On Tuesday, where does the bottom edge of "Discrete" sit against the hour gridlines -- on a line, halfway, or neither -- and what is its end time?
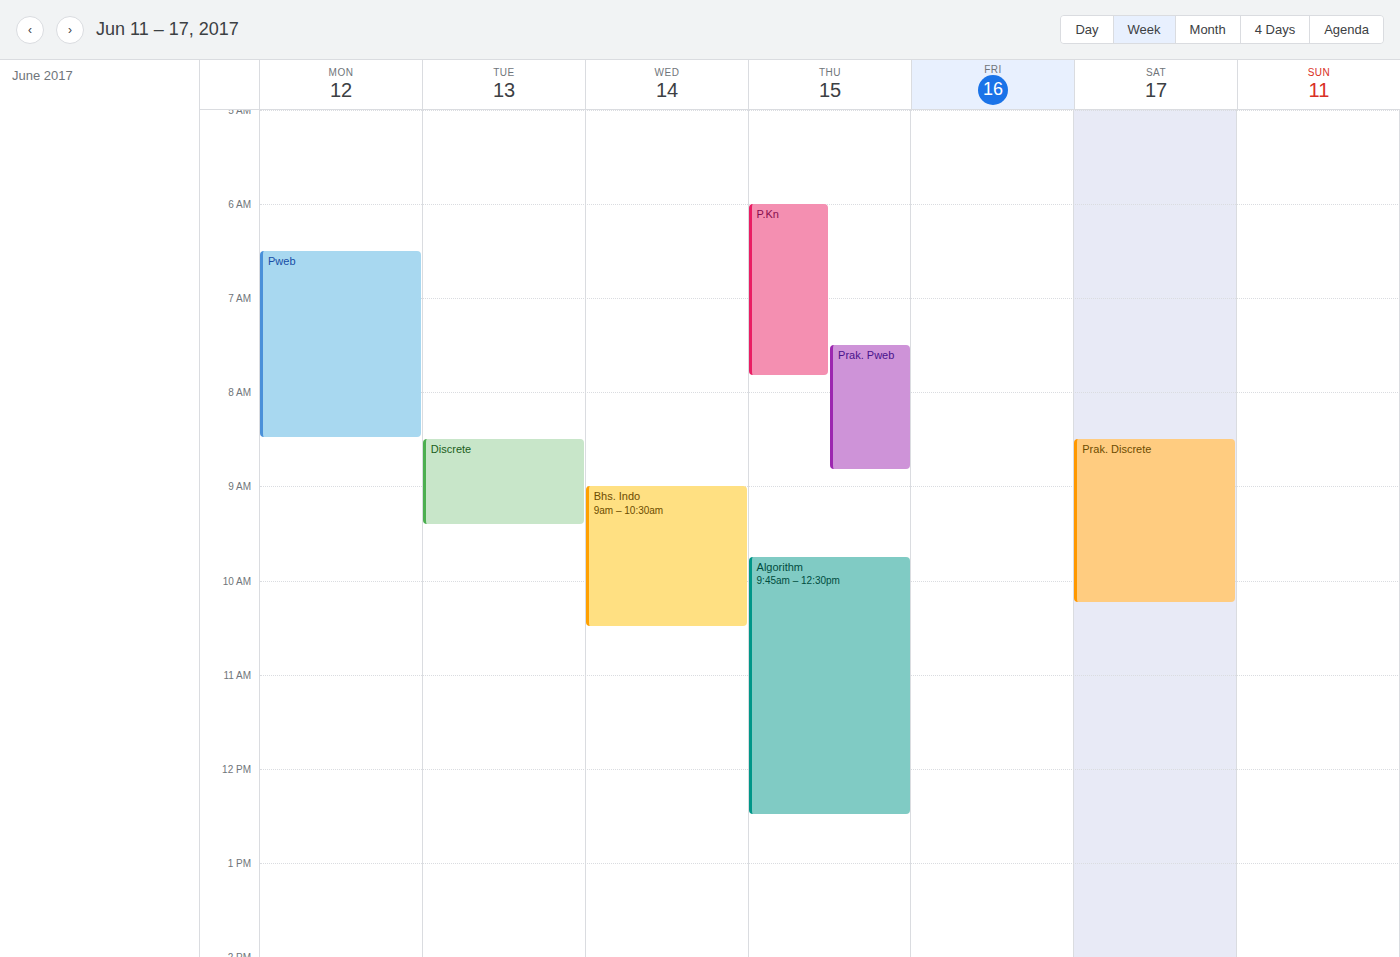
9:25 AM -- neither: 25 minutes below the 9 AM line and 35 minutes above the 10 AM line.